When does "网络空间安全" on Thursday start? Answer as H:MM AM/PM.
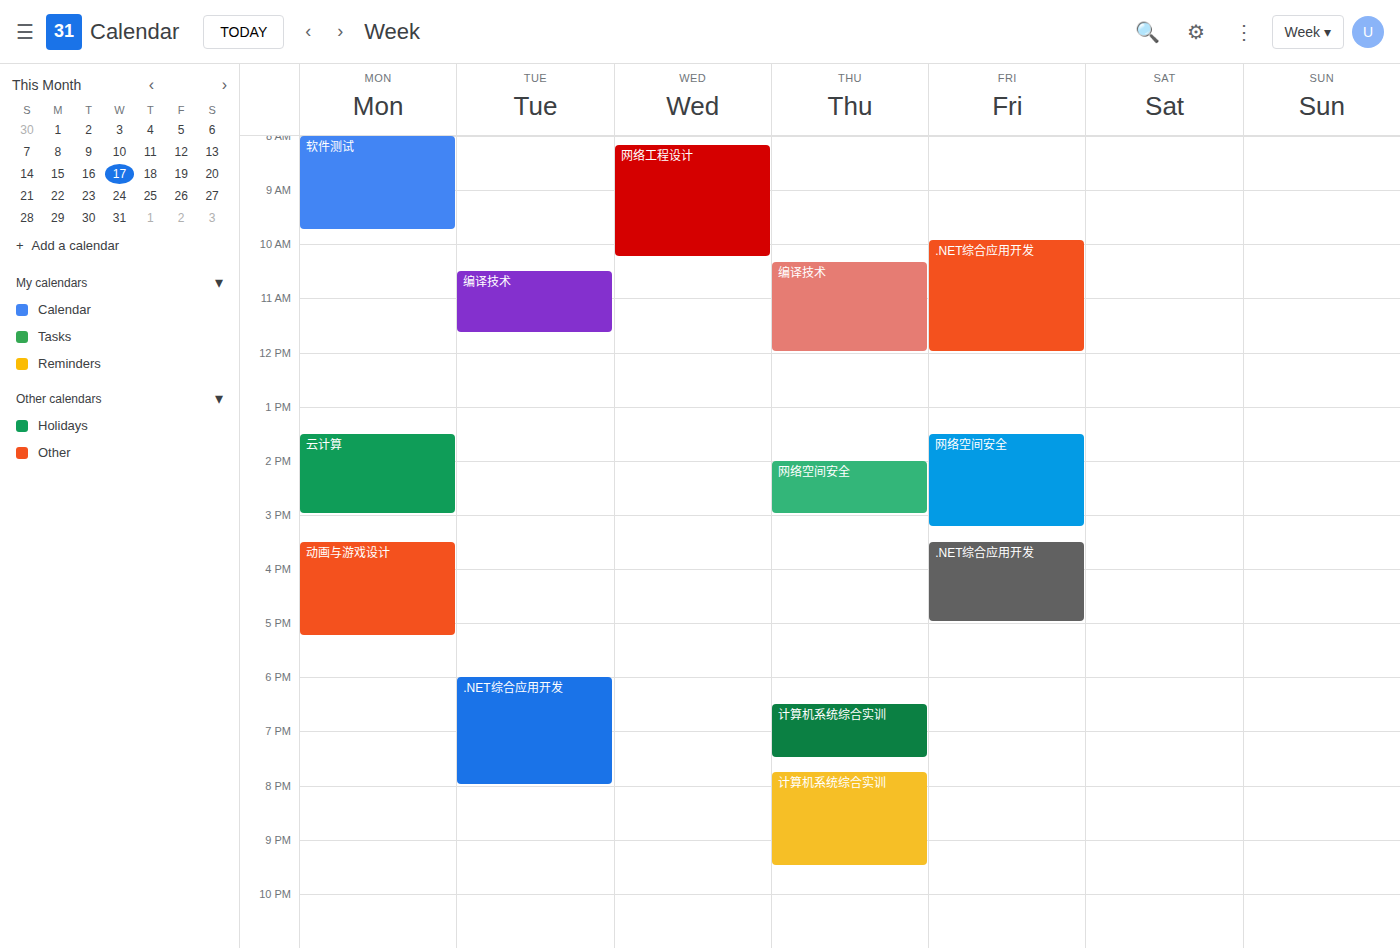
2:00 PM